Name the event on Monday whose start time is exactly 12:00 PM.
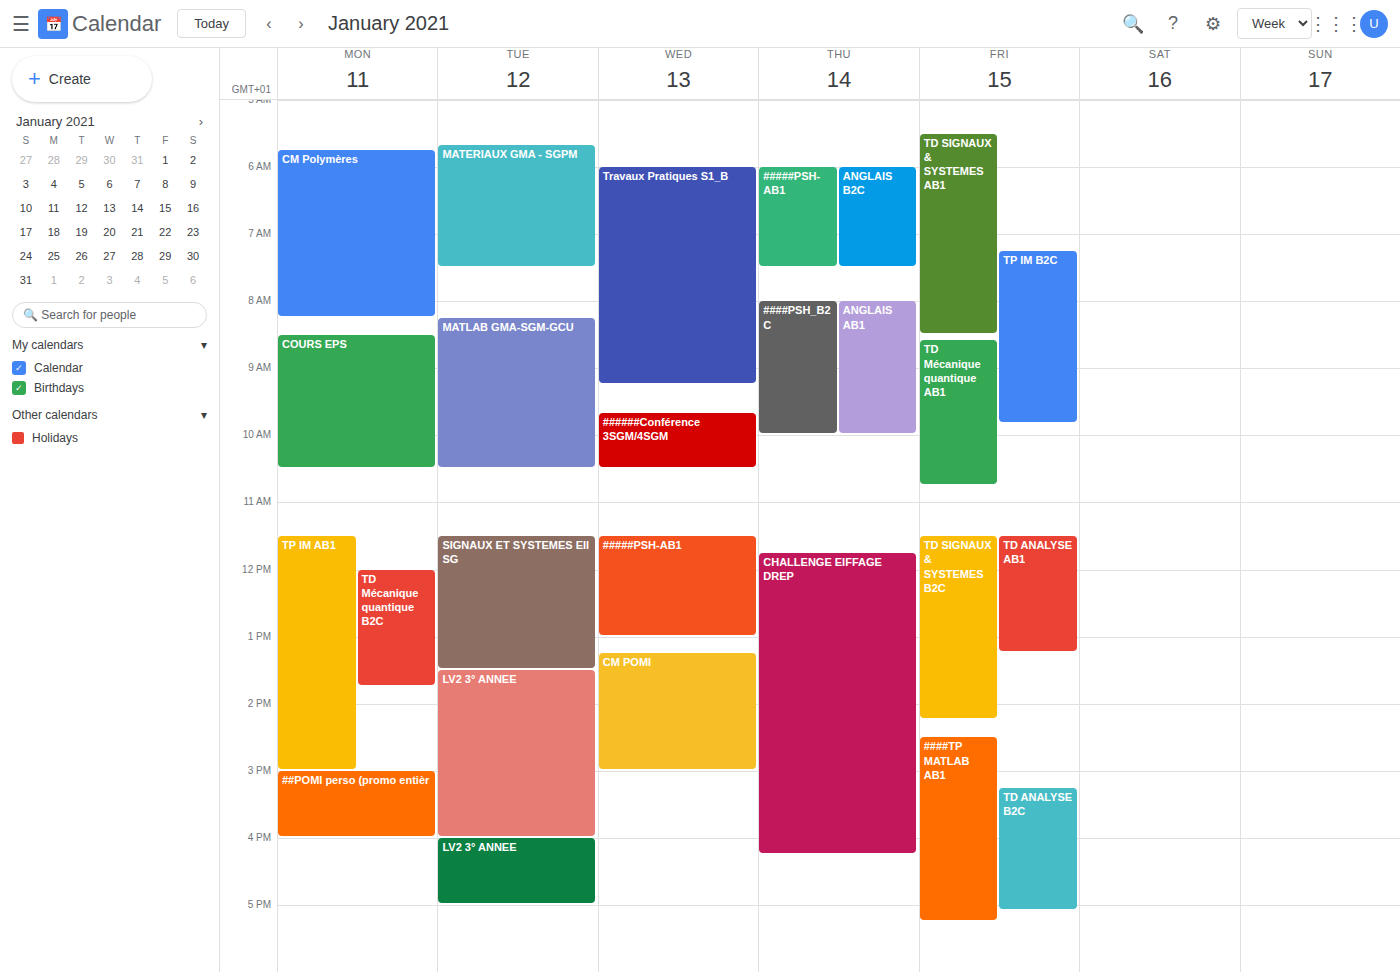
"TD Mécanique quantique B2C"